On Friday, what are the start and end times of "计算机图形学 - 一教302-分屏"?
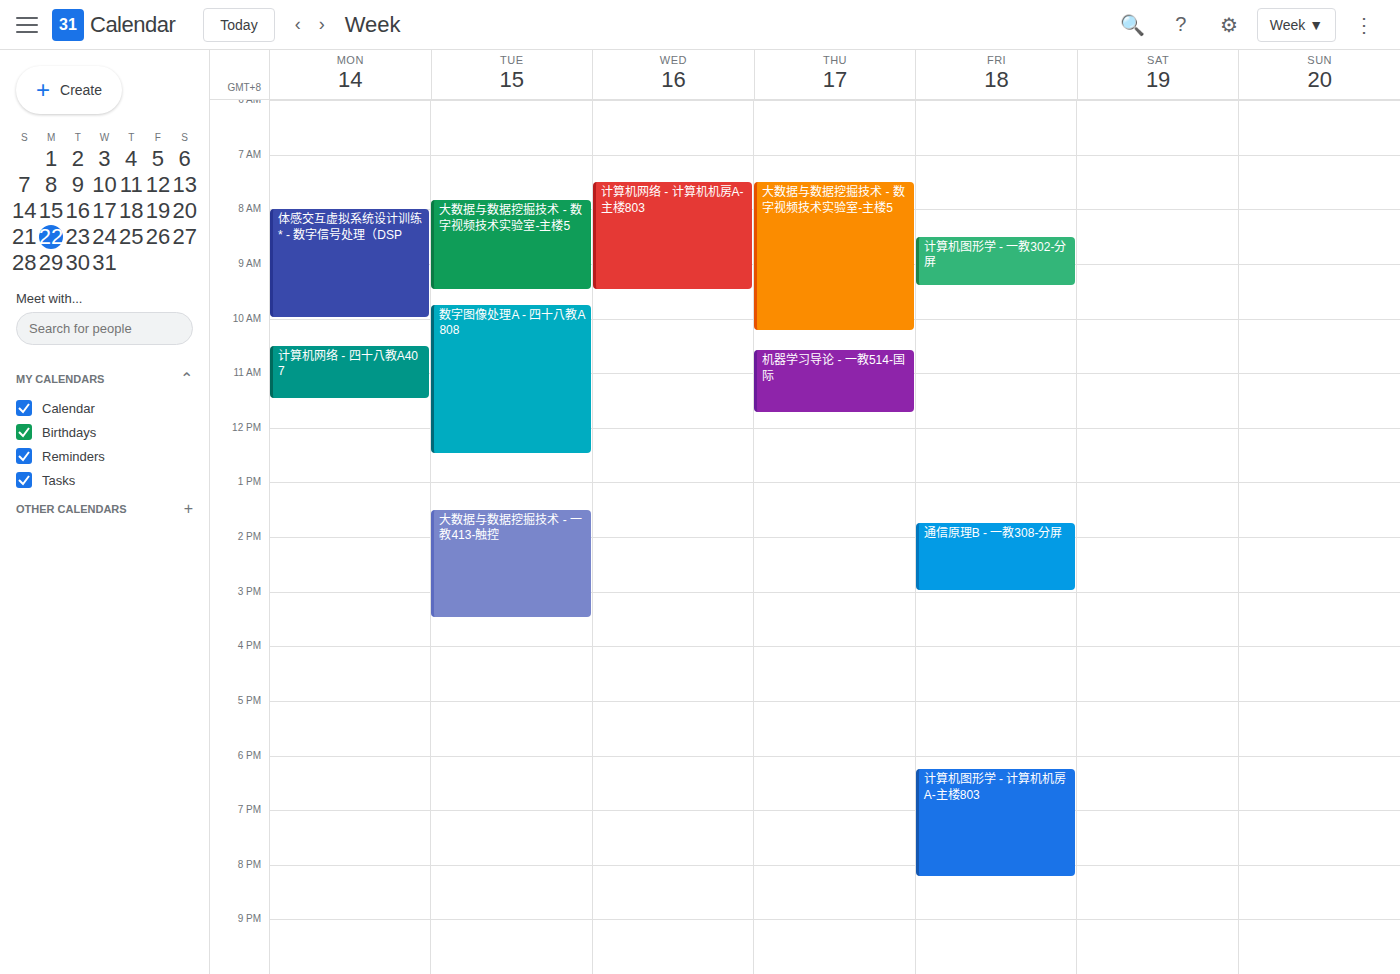
8:30 AM to 9:25 AM